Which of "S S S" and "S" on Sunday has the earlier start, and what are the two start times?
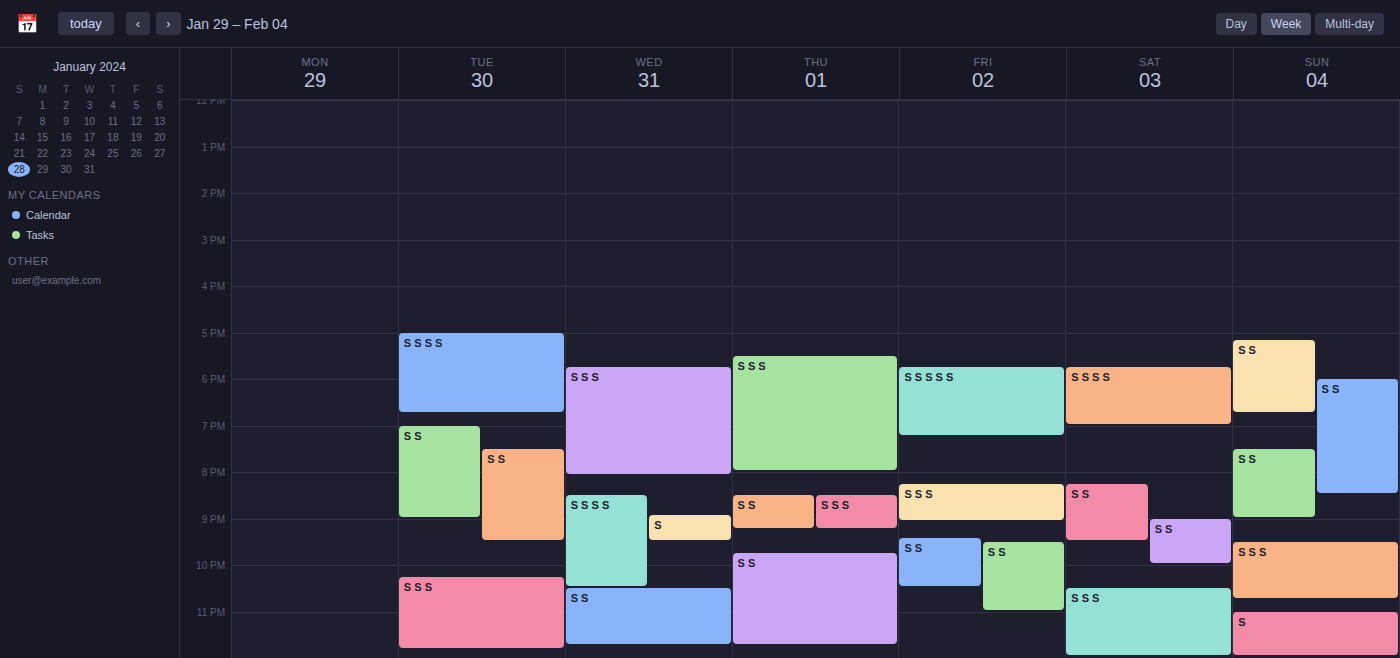
"S S S" 9:30 PM; "S" 11:00 PM.